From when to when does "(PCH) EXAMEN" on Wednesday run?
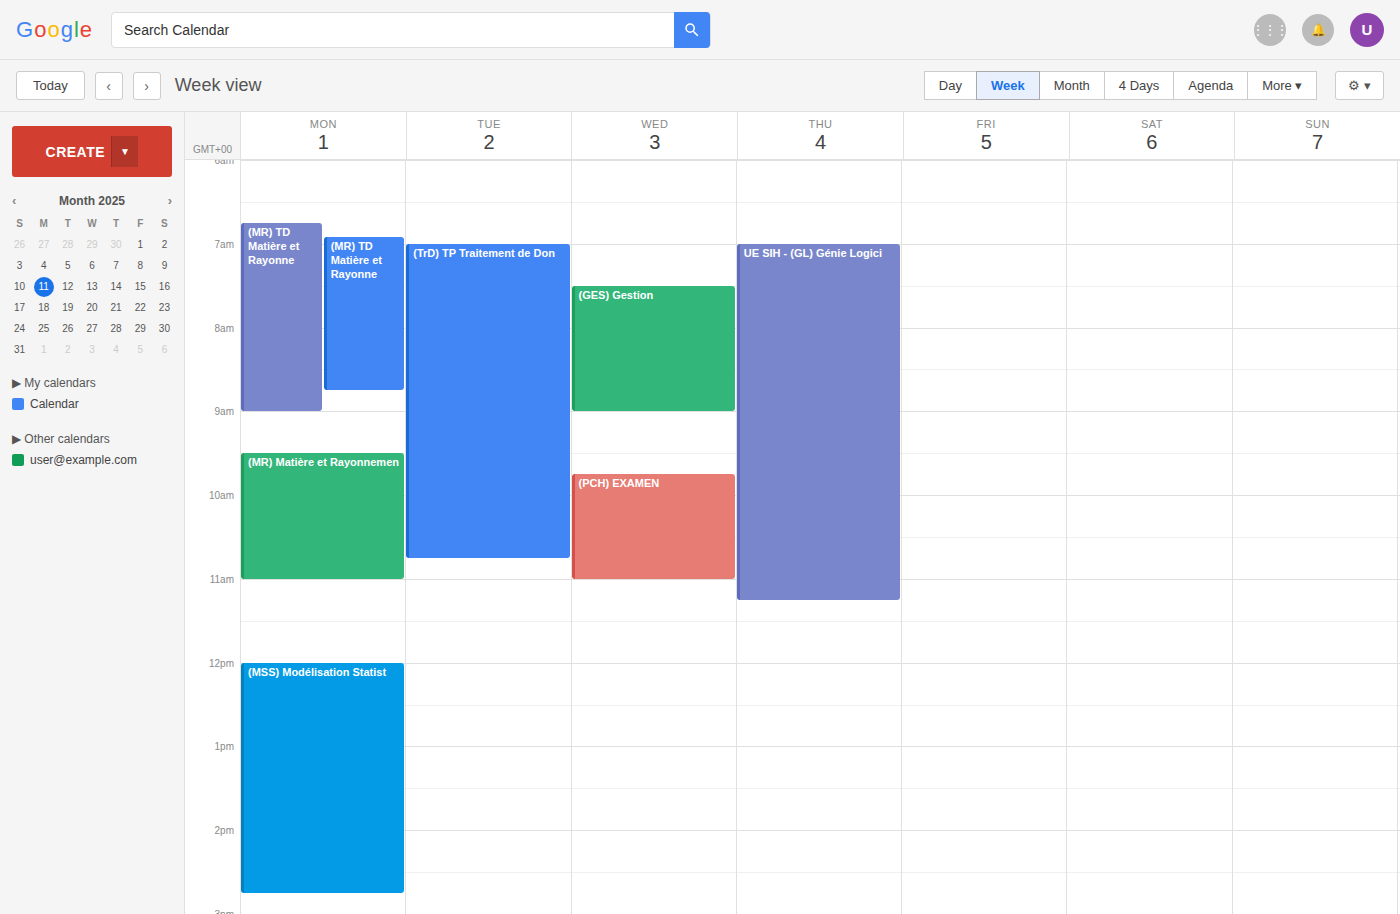
09:45 to 11:00